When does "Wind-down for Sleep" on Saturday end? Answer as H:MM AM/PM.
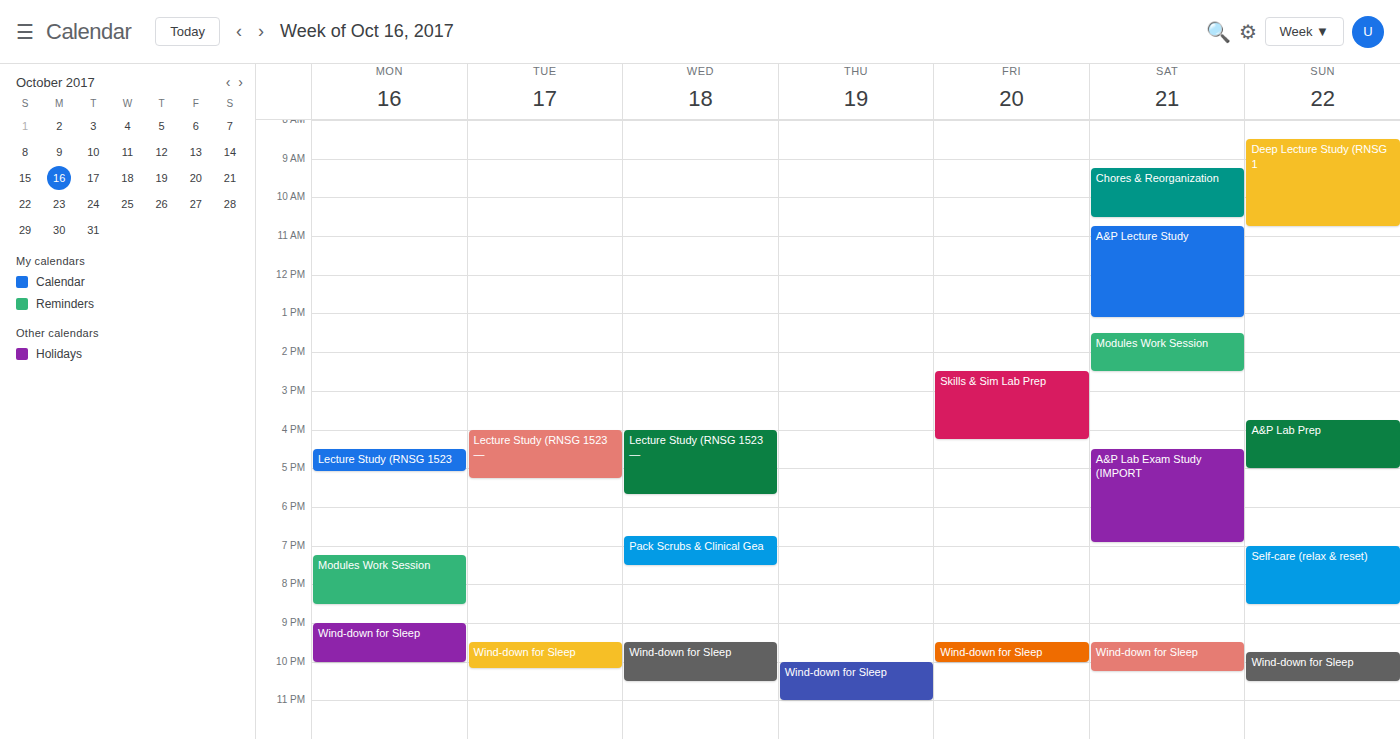
10:15 PM